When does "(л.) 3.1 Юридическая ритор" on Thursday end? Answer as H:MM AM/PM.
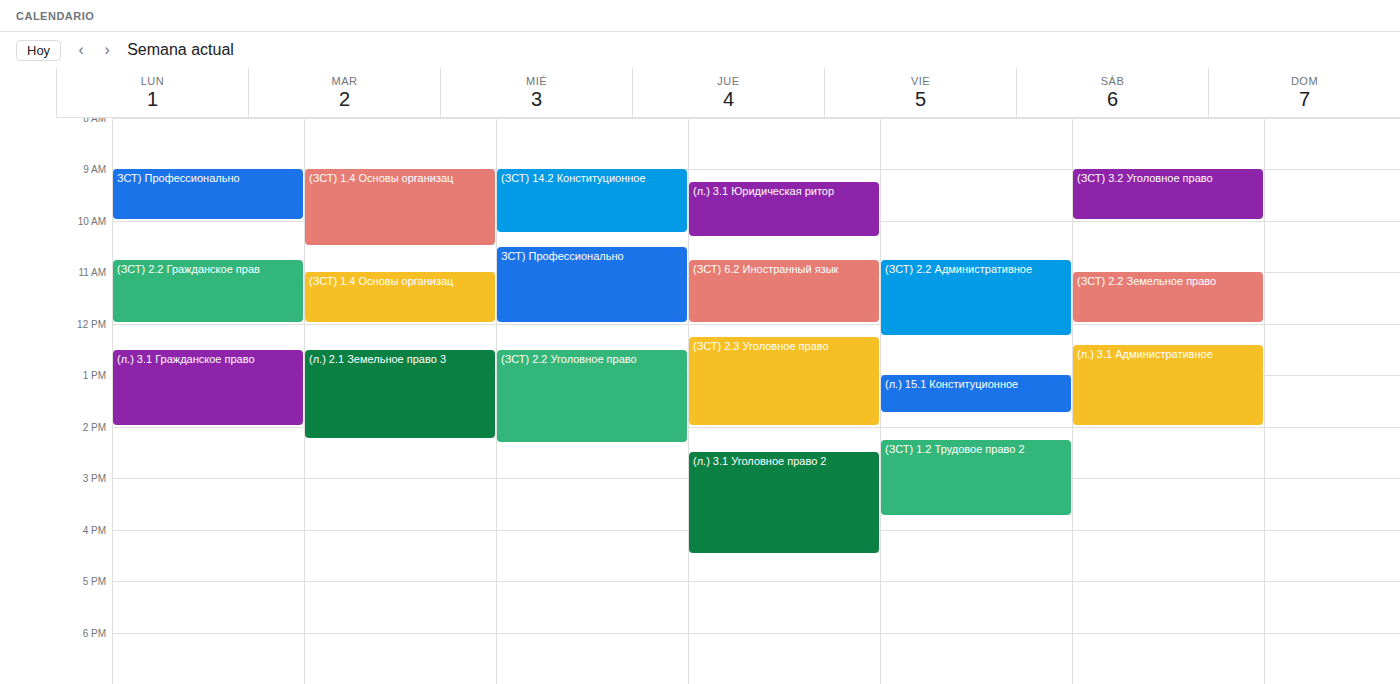
10:20 AM